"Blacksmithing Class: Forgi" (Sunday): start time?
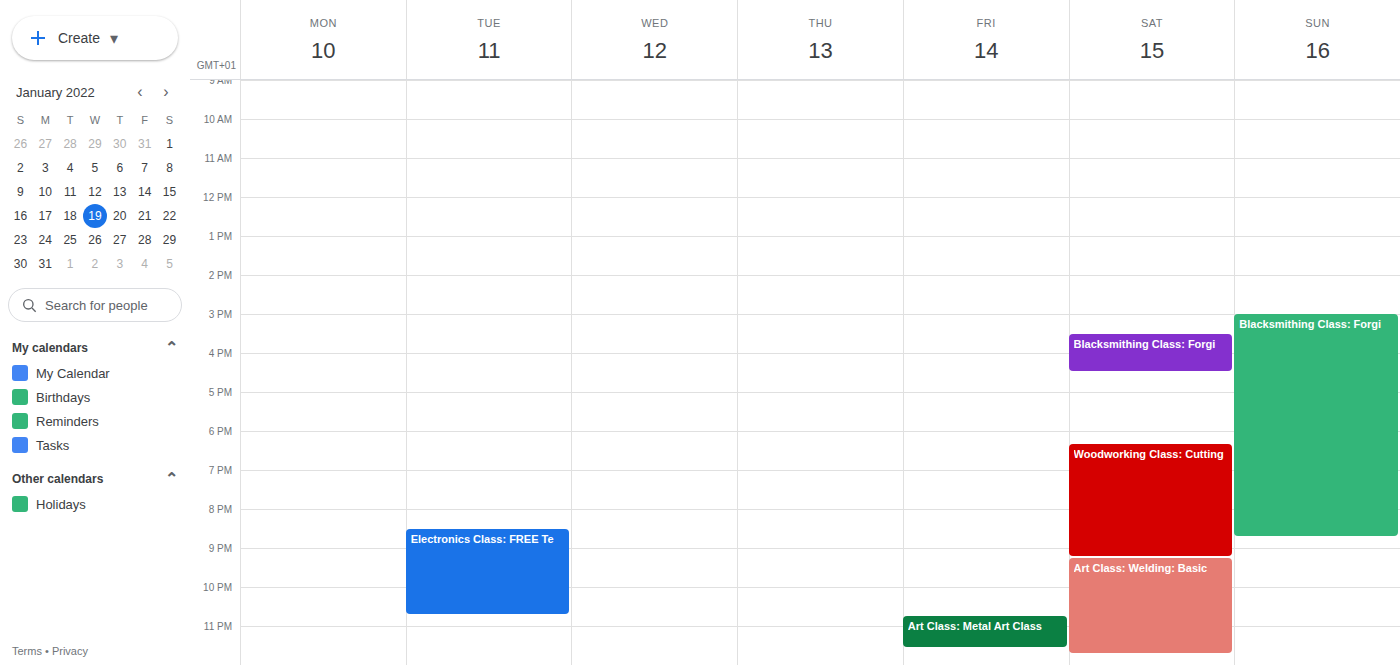
3:00 PM